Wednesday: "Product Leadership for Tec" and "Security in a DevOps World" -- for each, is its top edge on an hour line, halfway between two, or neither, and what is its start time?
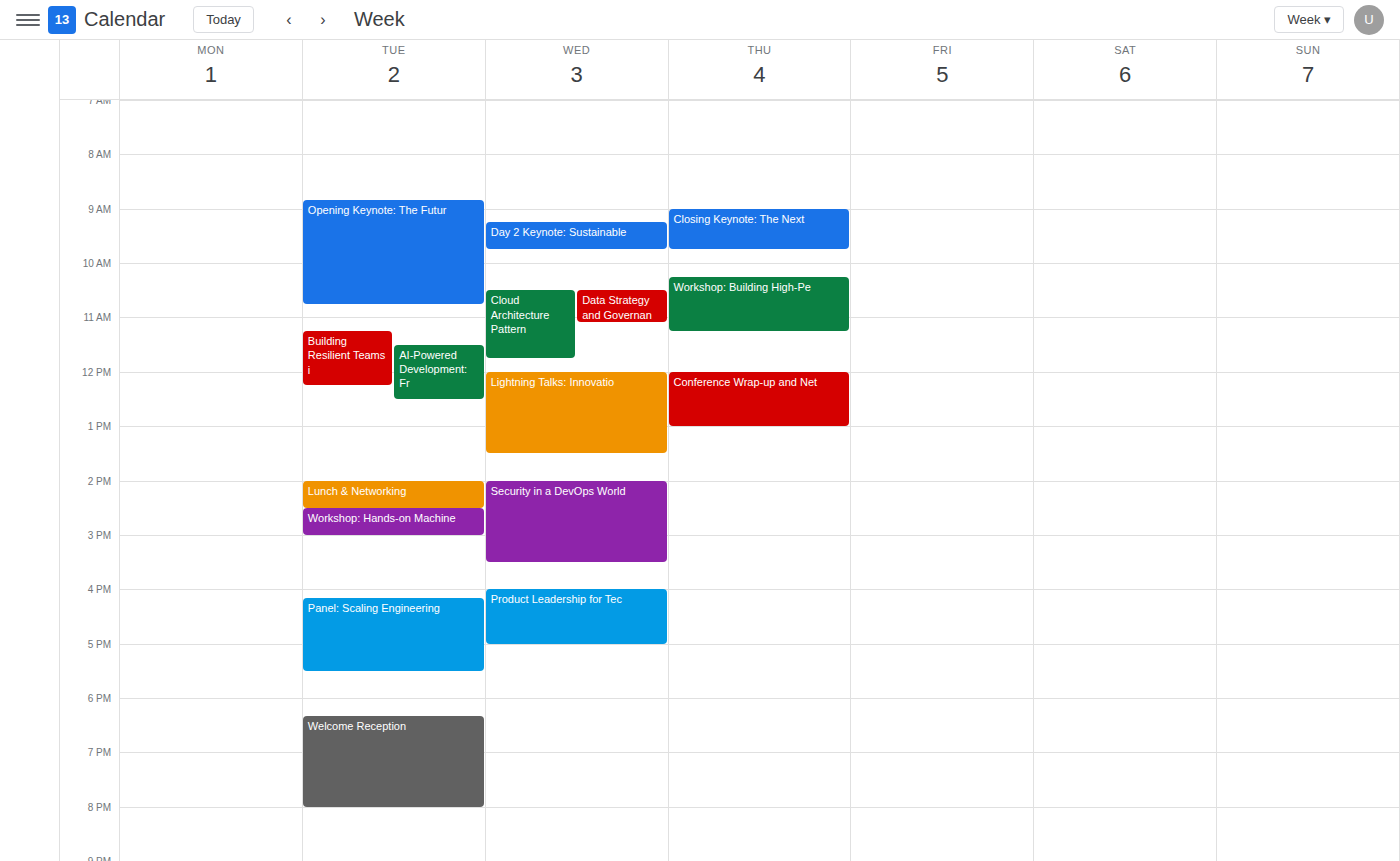
"Product Leadership for Tec": 4:00 PM, exactly on the 4 PM line. "Security in a DevOps World": 2:00 PM, exactly on the 2 PM line.